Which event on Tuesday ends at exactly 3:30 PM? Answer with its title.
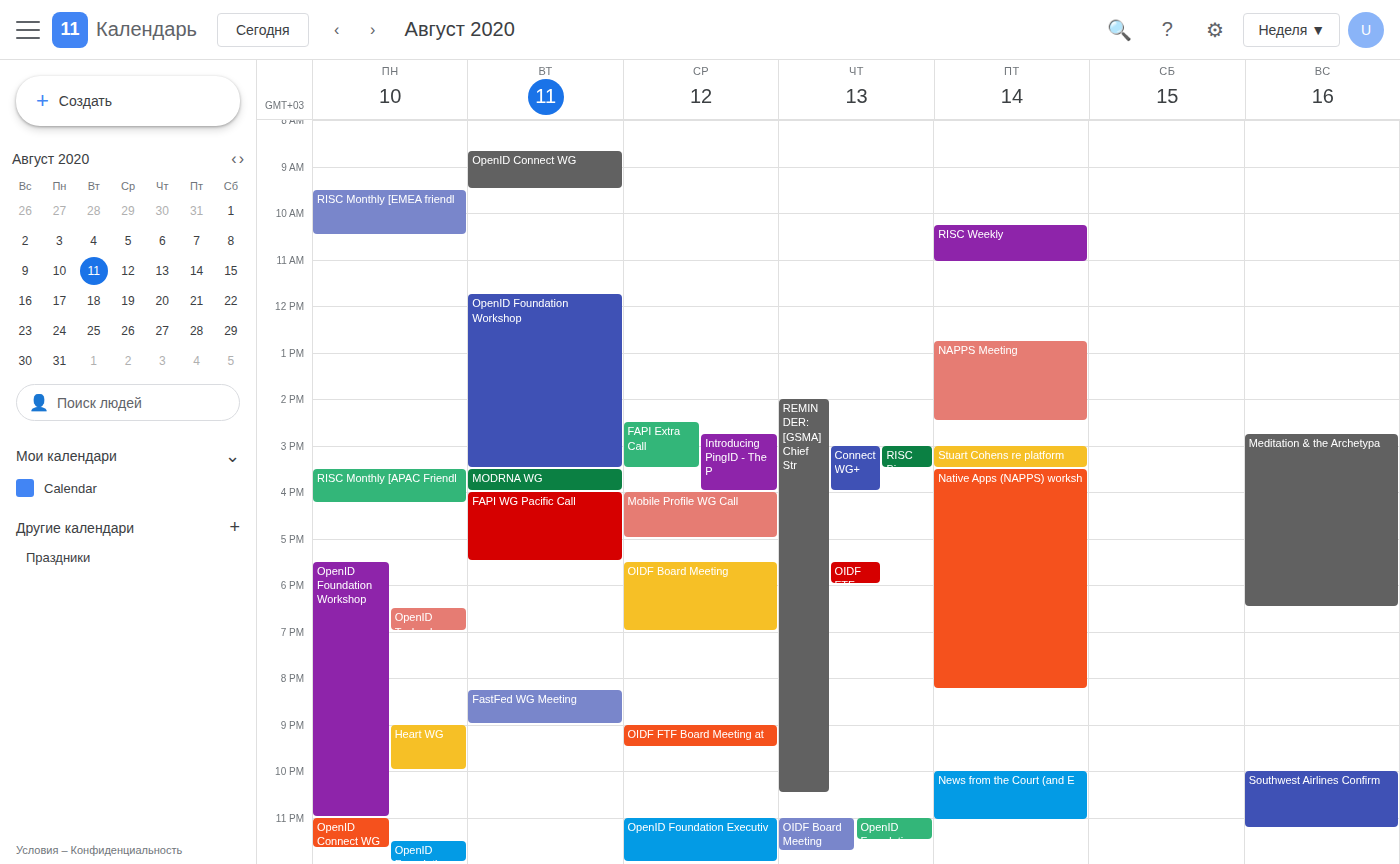
"OpenID Foundation Workshop"